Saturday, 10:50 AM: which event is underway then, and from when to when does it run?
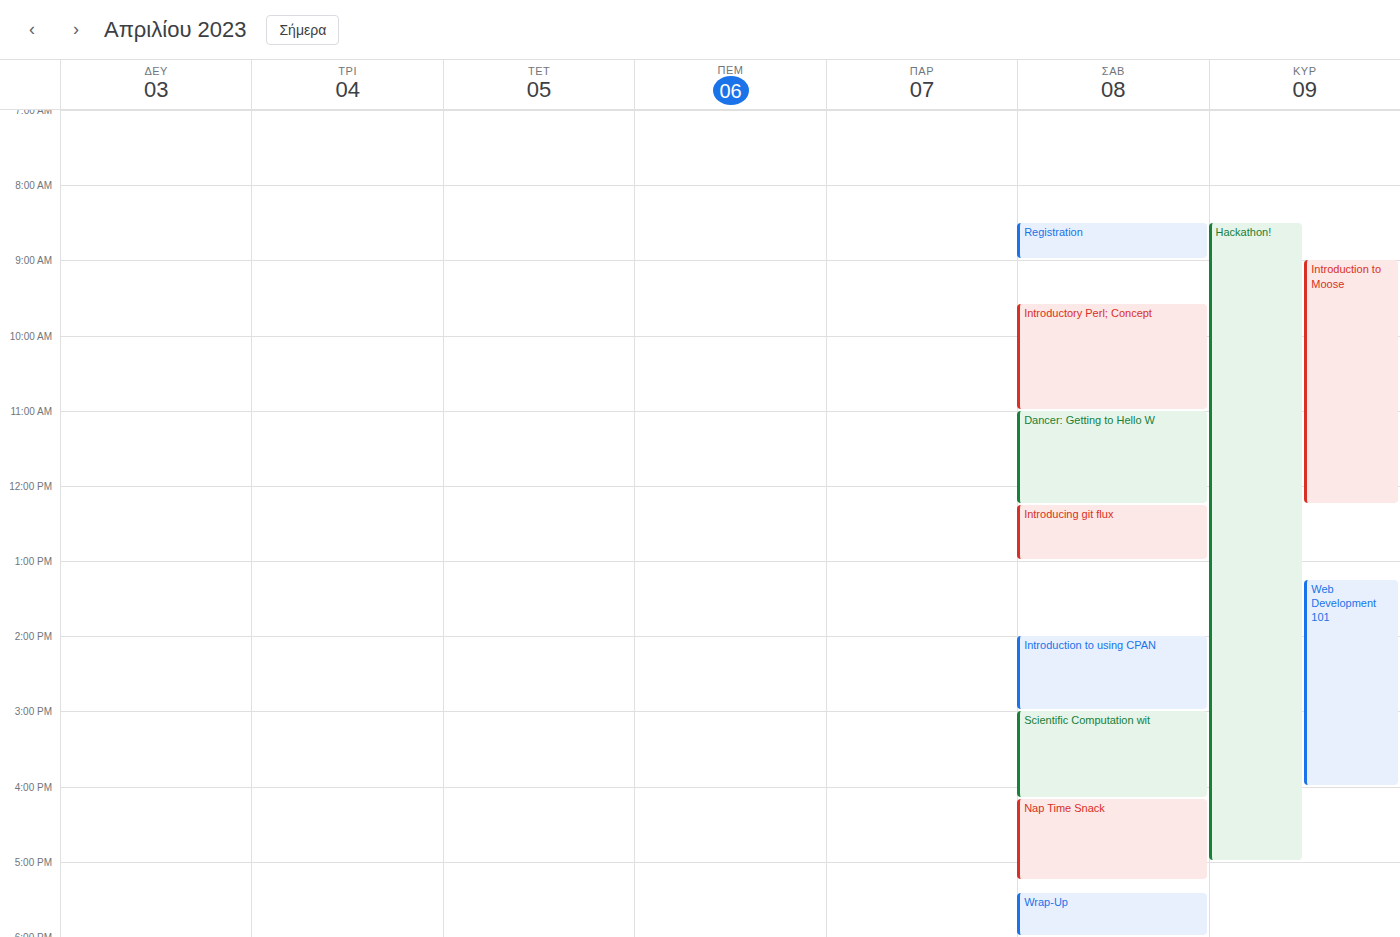
"Introductory Perl; Concept", 9:35 AM to 11:00 AM